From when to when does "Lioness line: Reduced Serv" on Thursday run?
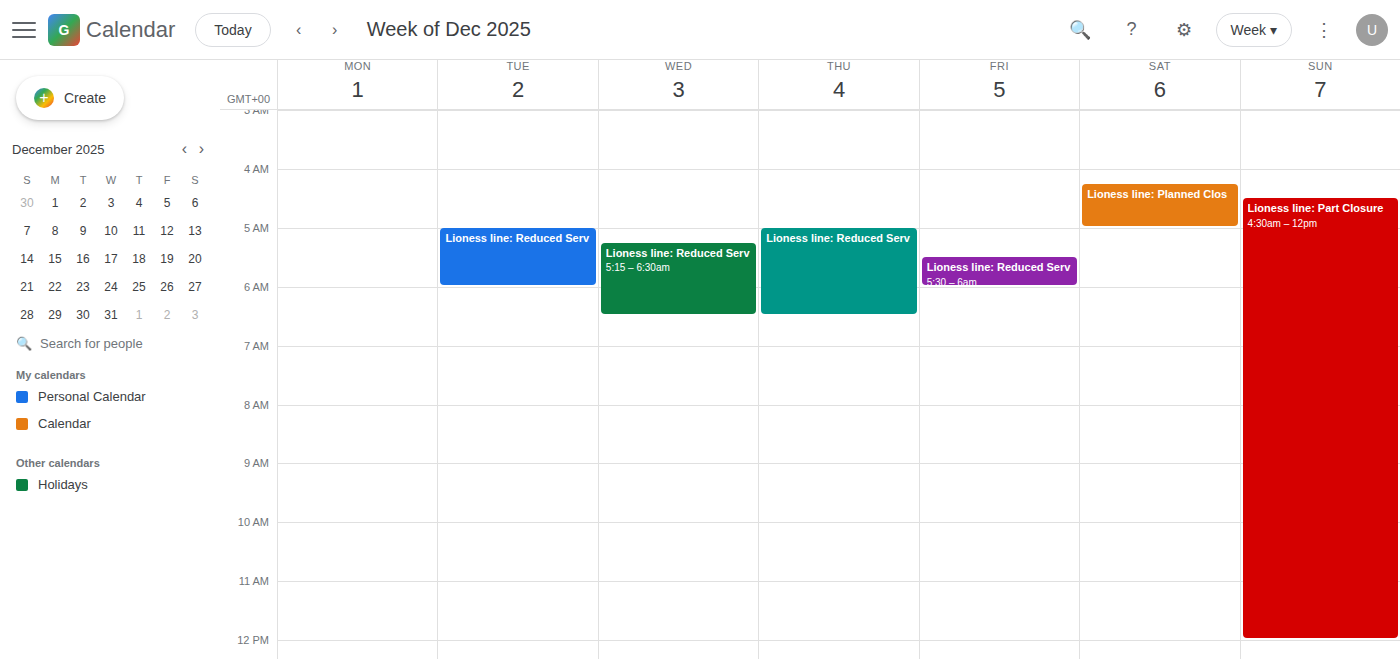
5:00 AM to 6:30 AM